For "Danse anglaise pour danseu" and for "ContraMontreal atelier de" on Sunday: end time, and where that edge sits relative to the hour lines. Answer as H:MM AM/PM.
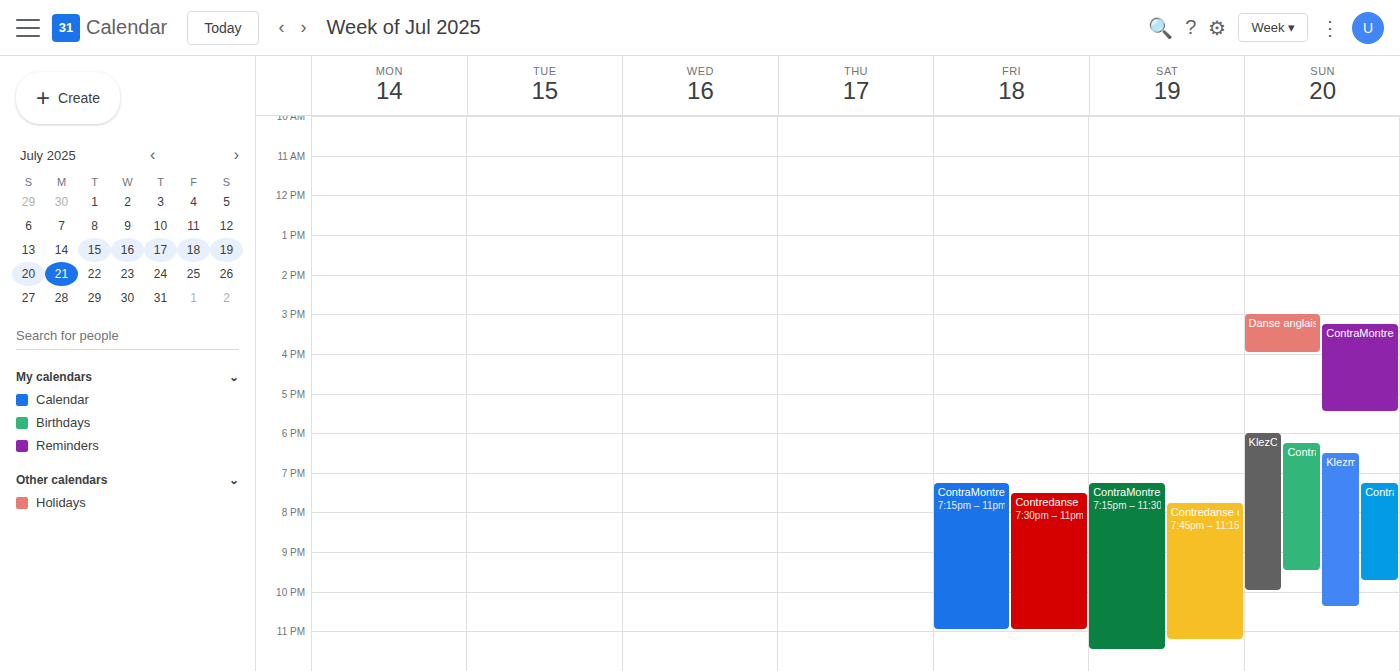
"Danse anglaise pour danseu": 4:00 PM, exactly on the 4 PM line. "ContraMontreal atelier de": 5:30 PM, halfway between the 5 PM and 6 PM lines.